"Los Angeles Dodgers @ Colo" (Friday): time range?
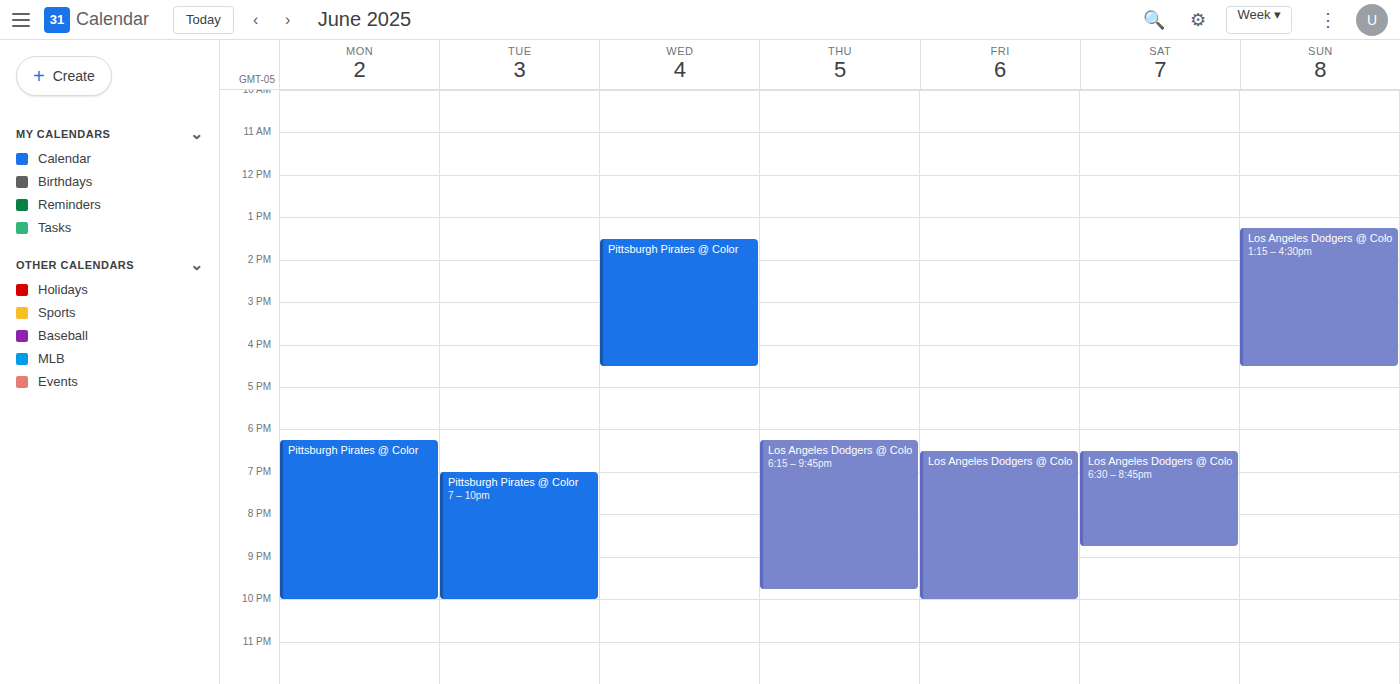
6:30 PM to 10:00 PM